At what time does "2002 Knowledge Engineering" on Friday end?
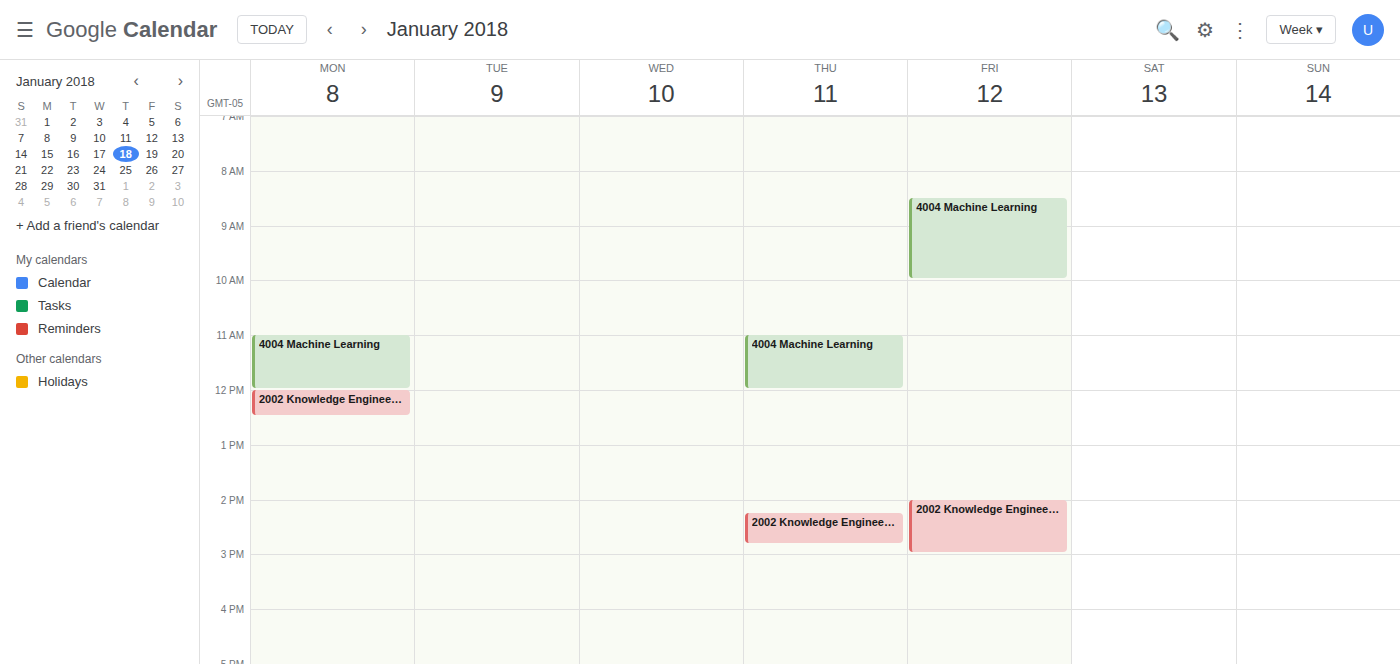
3:00 PM